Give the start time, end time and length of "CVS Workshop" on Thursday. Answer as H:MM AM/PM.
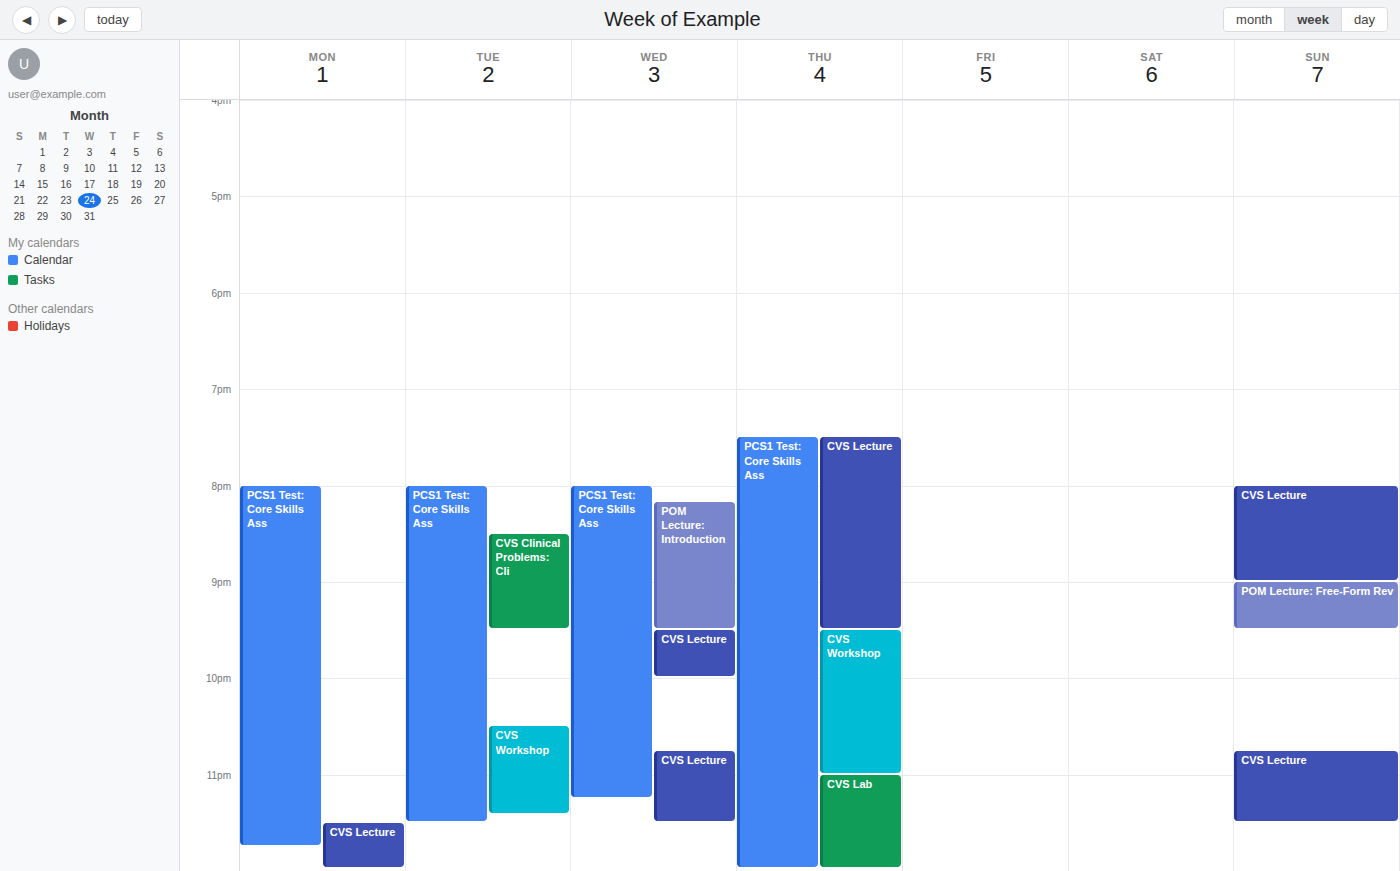
9:30 PM to 11:00 PM, 1 hour 30 minutes